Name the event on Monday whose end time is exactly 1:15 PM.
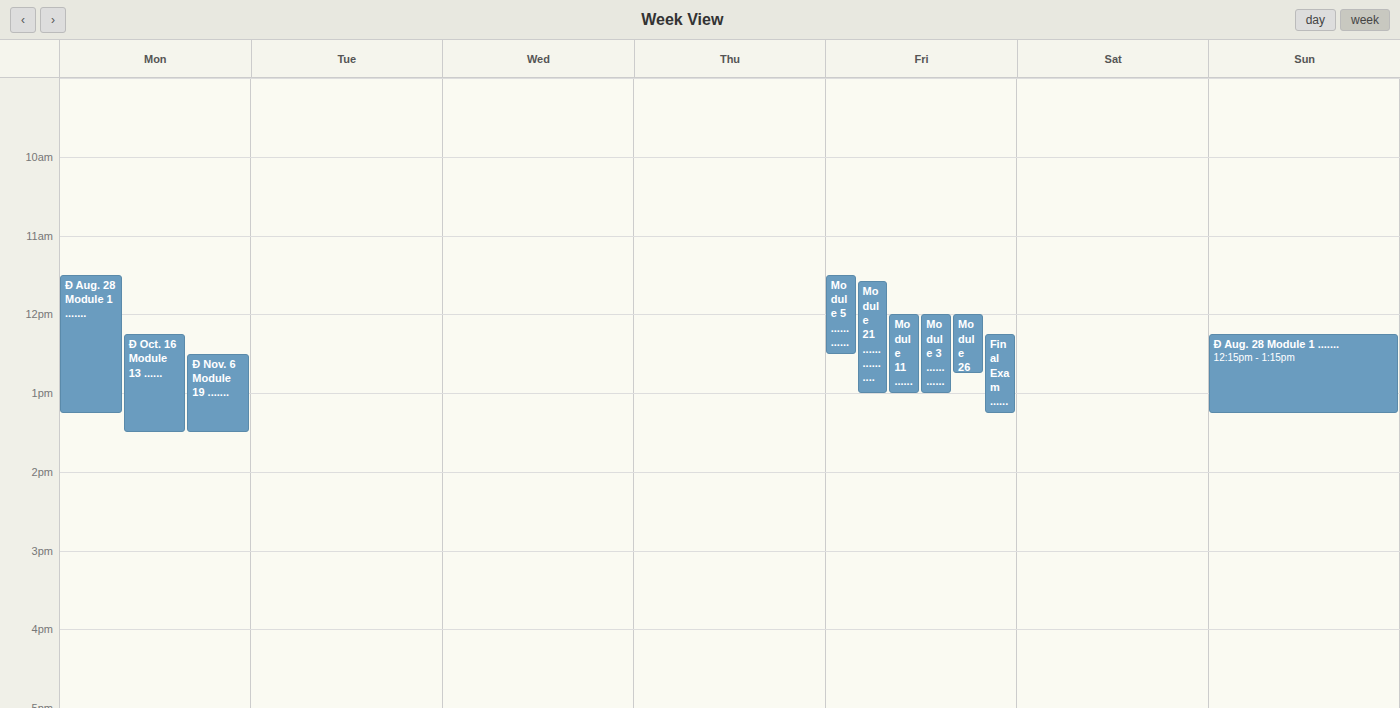
"Ð Aug. 28 Module 1 ......."